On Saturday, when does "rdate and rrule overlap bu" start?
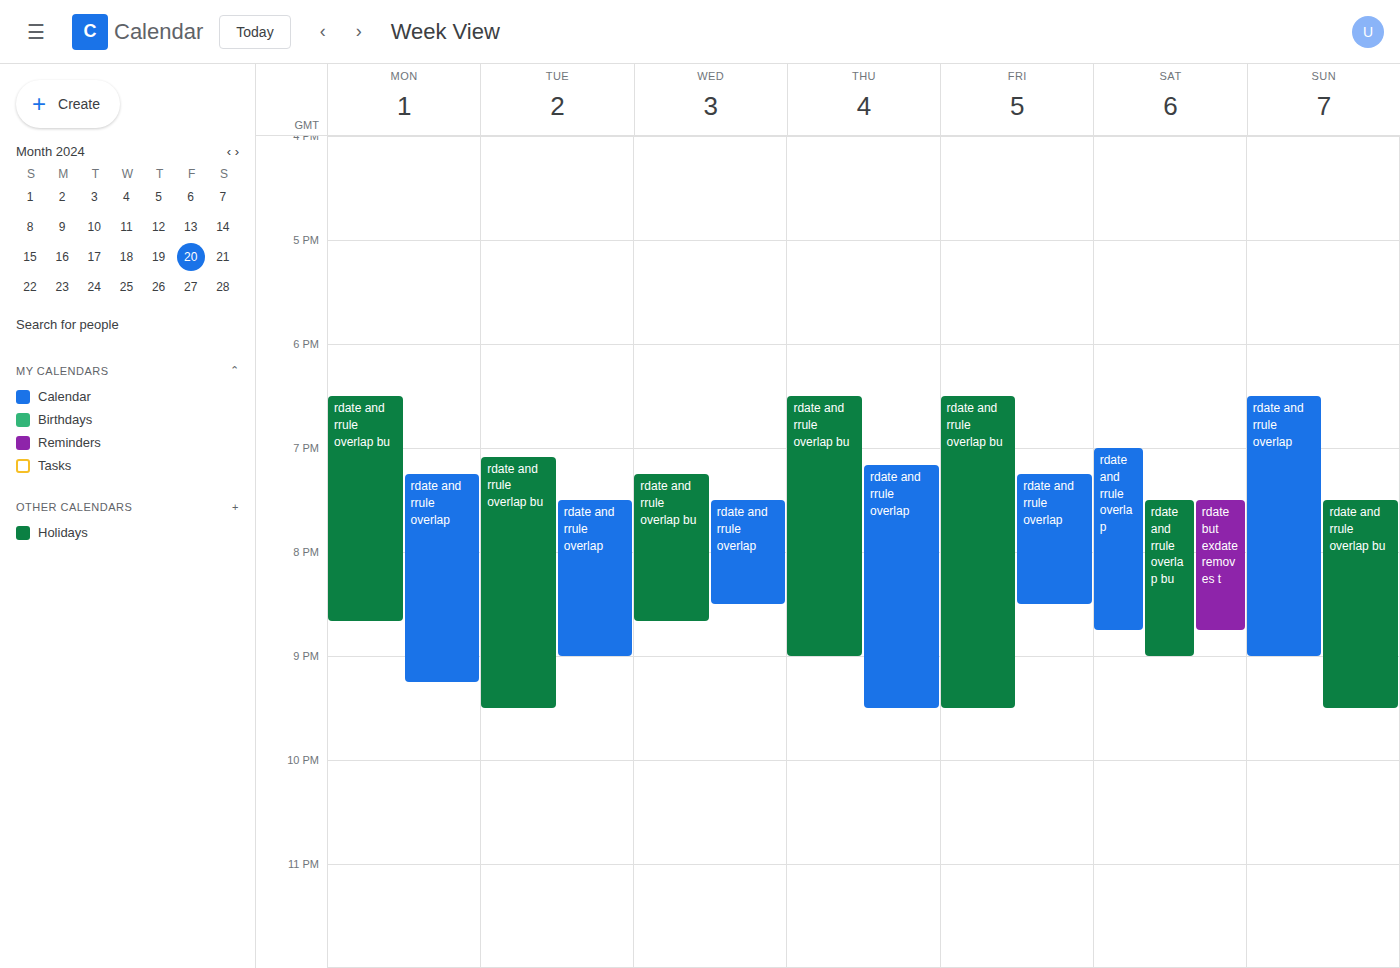
7:30 PM